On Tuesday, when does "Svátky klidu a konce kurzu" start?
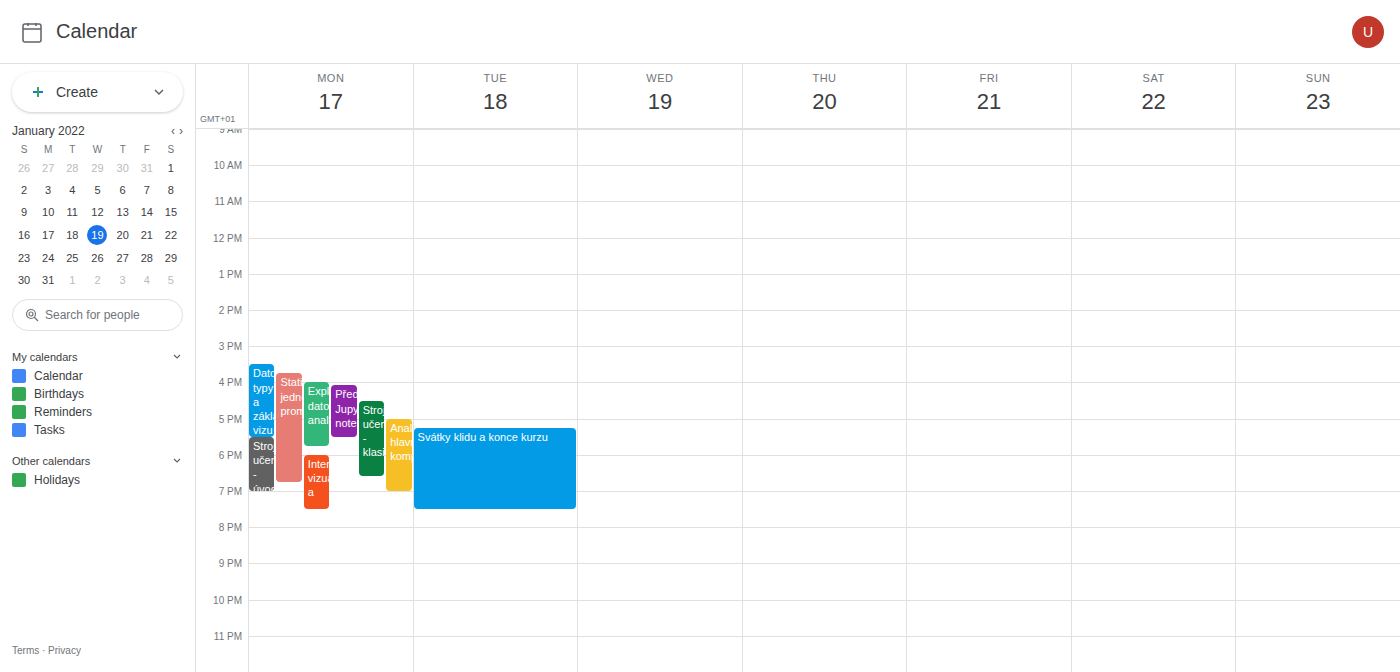
5:15 PM